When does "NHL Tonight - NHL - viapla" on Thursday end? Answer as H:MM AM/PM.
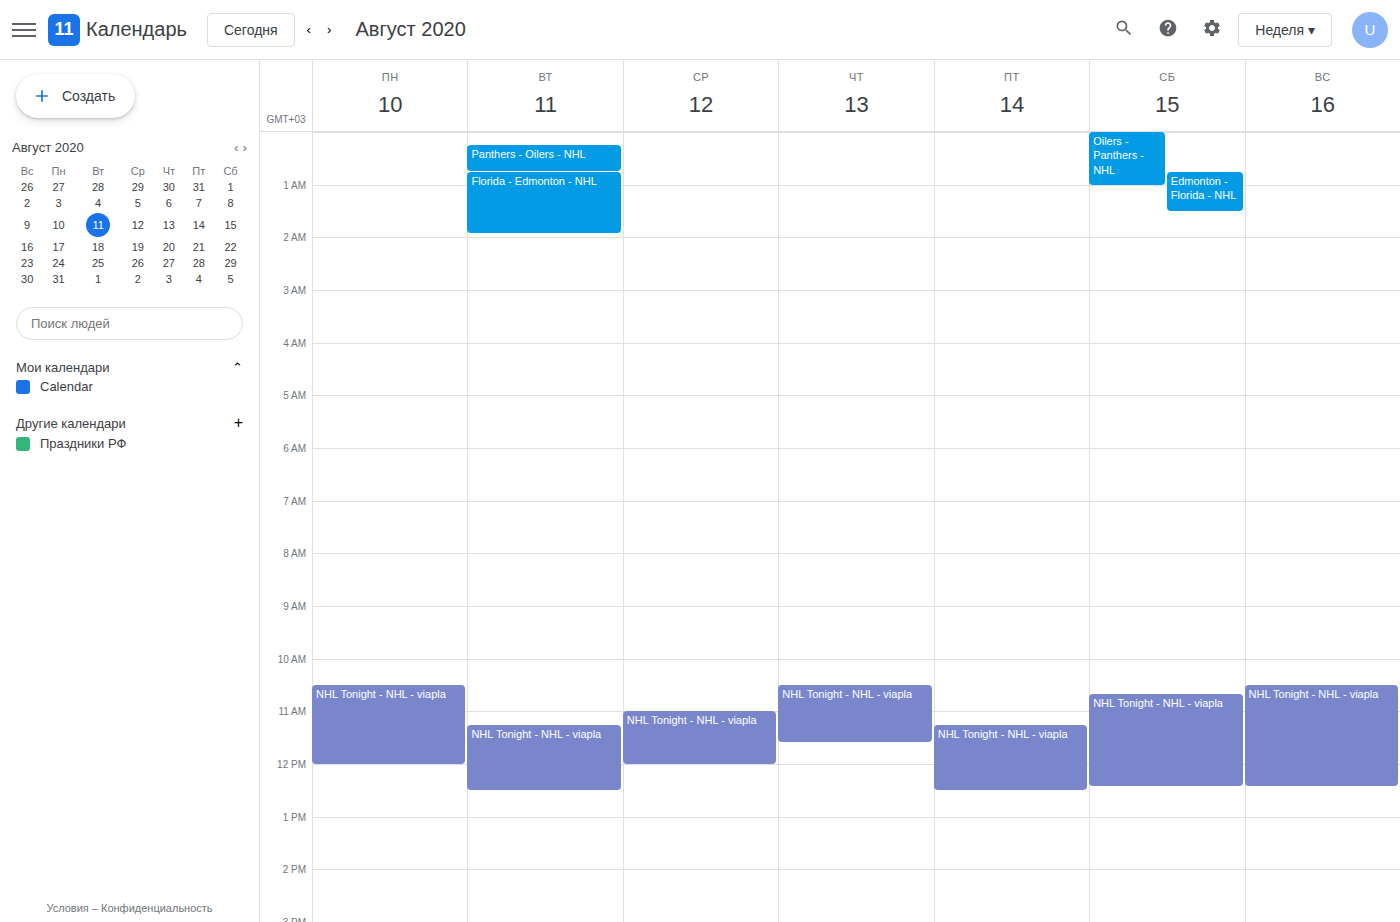
11:35 AM